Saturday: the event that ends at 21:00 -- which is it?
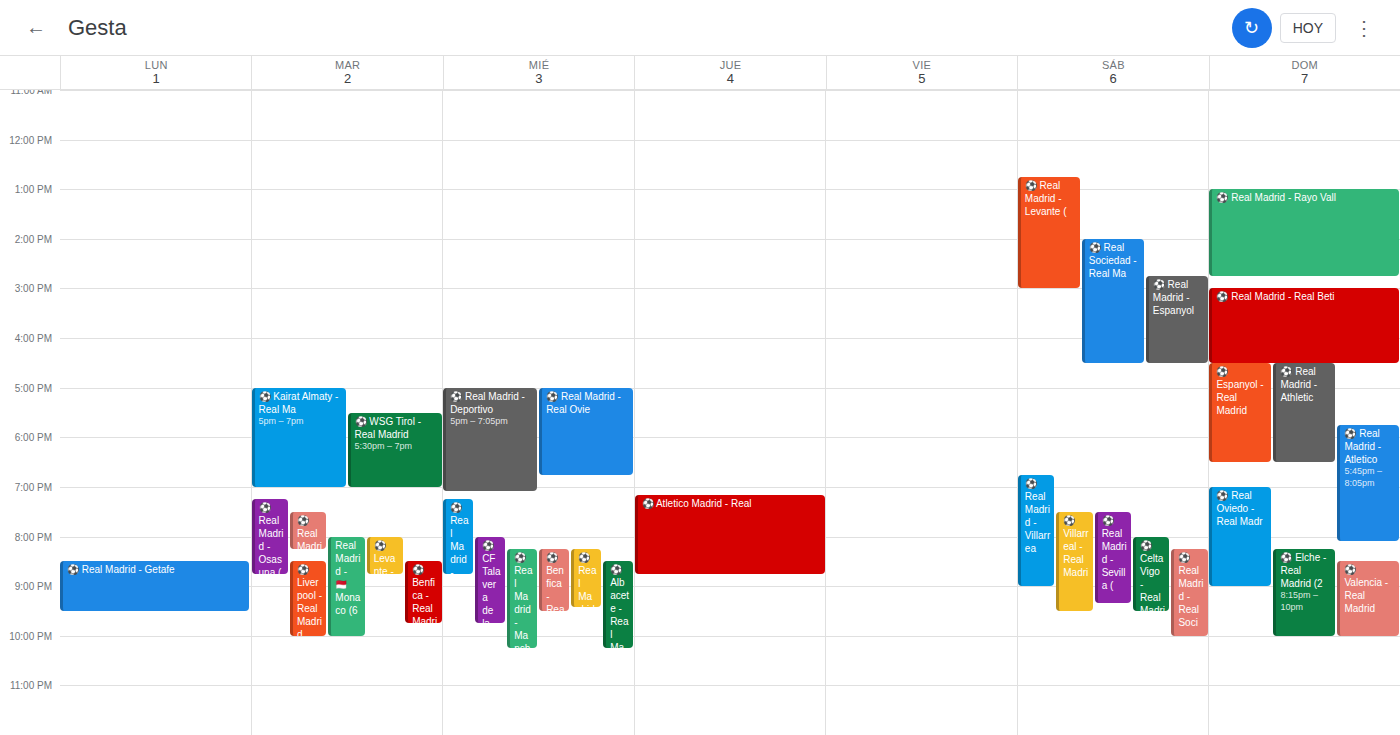
"⚽️ Real Madrid - Villarrea"